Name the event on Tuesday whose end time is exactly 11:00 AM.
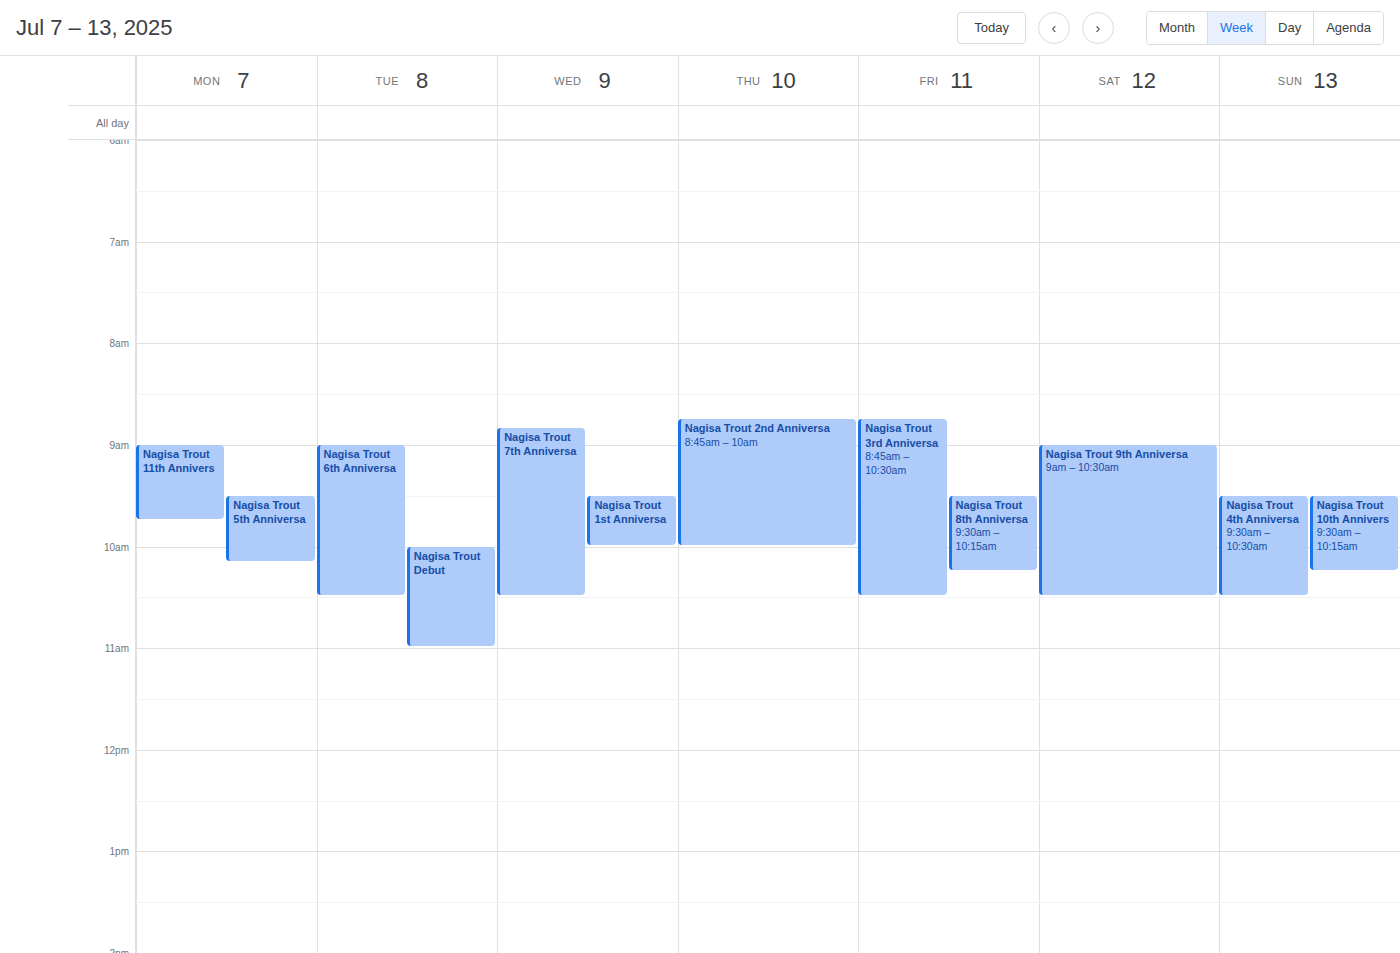
"Nagisa Trout Debut"